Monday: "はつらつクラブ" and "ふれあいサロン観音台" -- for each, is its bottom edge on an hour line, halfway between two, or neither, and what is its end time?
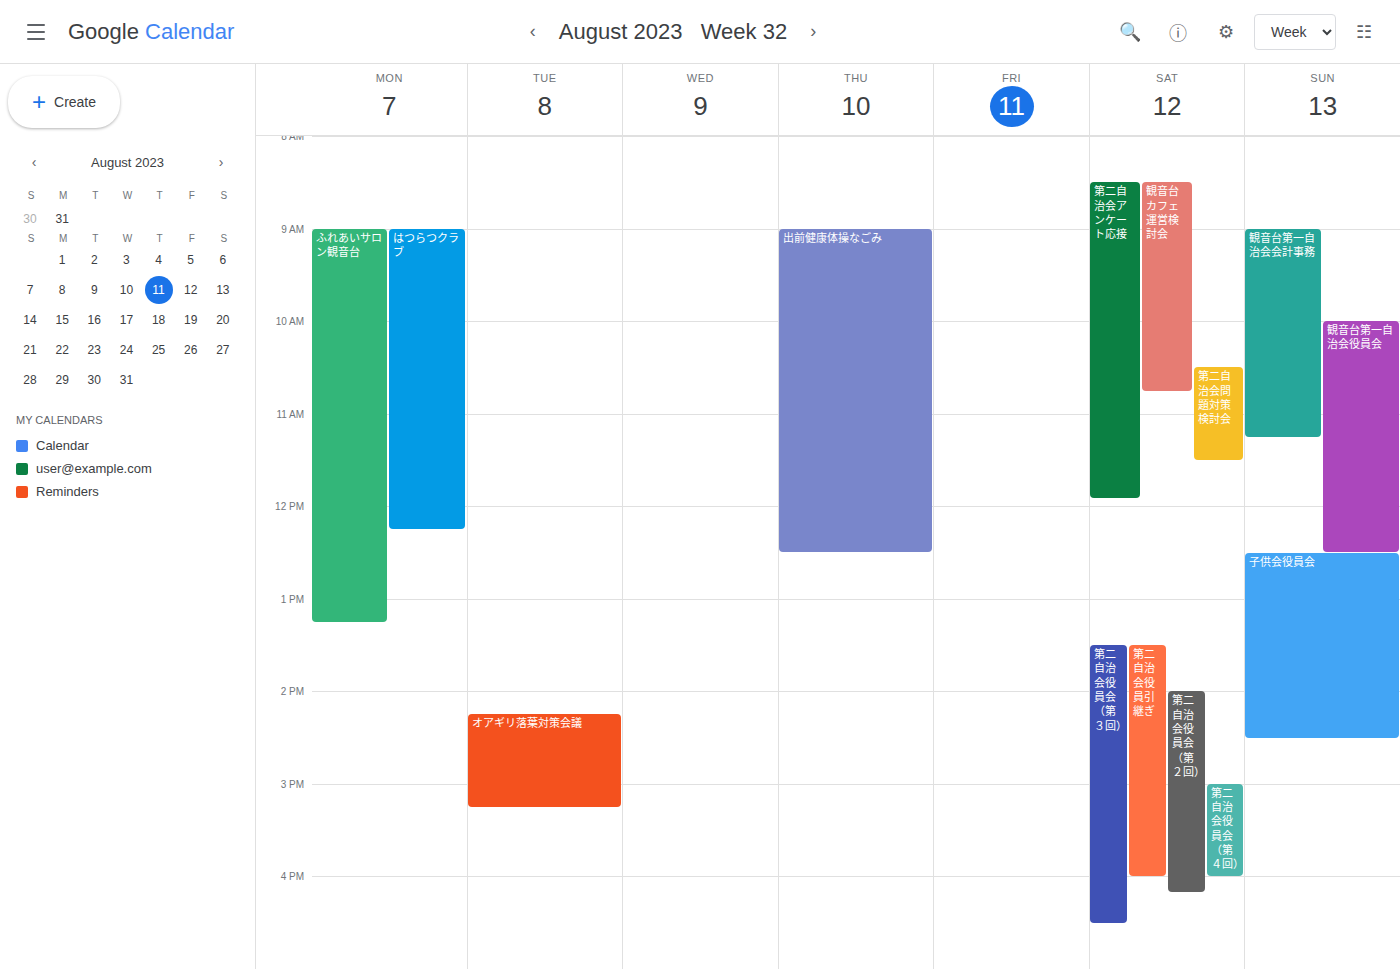
"はつらつクラブ": 12:15 PM, neither: a quarter of the way from the 12 PM line to the 1 PM line. "ふれあいサロン観音台": 1:15 PM, neither: a quarter of the way from the 1 PM line to the 2 PM line.